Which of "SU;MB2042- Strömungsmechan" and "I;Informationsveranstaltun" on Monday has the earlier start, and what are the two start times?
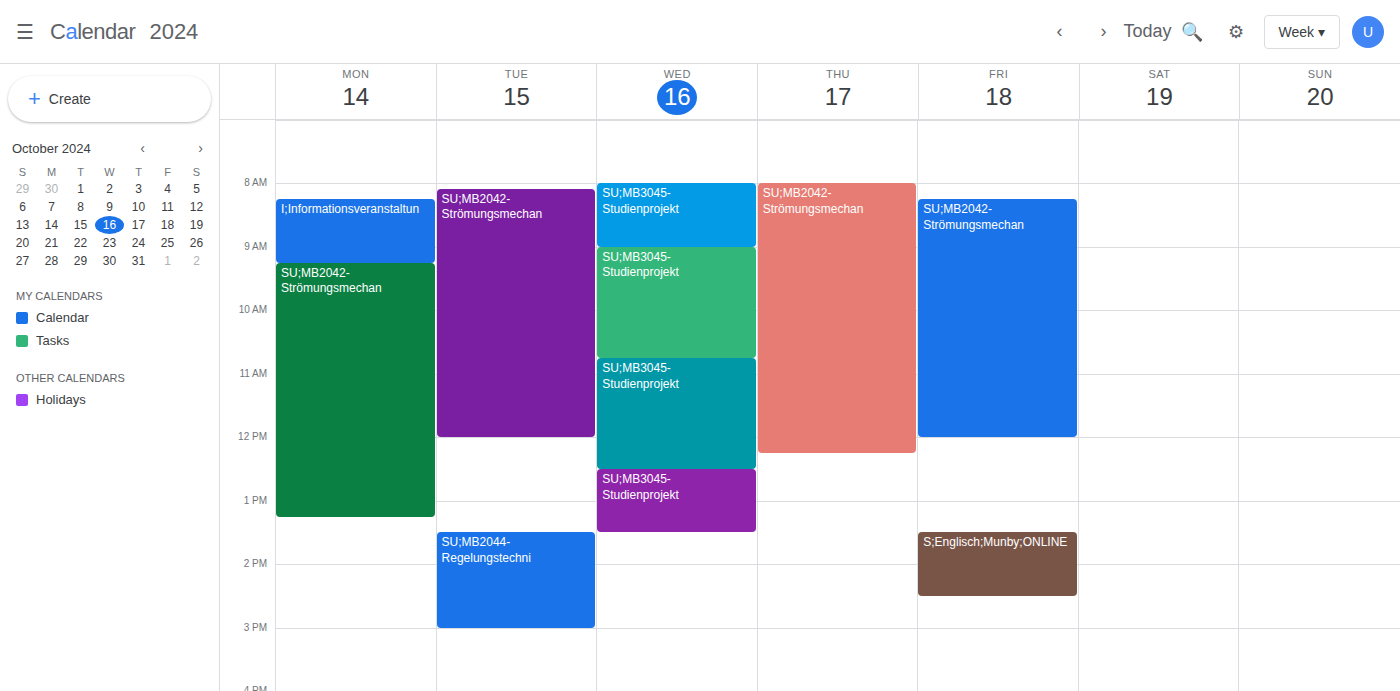
"I;Informationsveranstaltun" 08:15; "SU;MB2042- Strömungsmechan" 09:15.